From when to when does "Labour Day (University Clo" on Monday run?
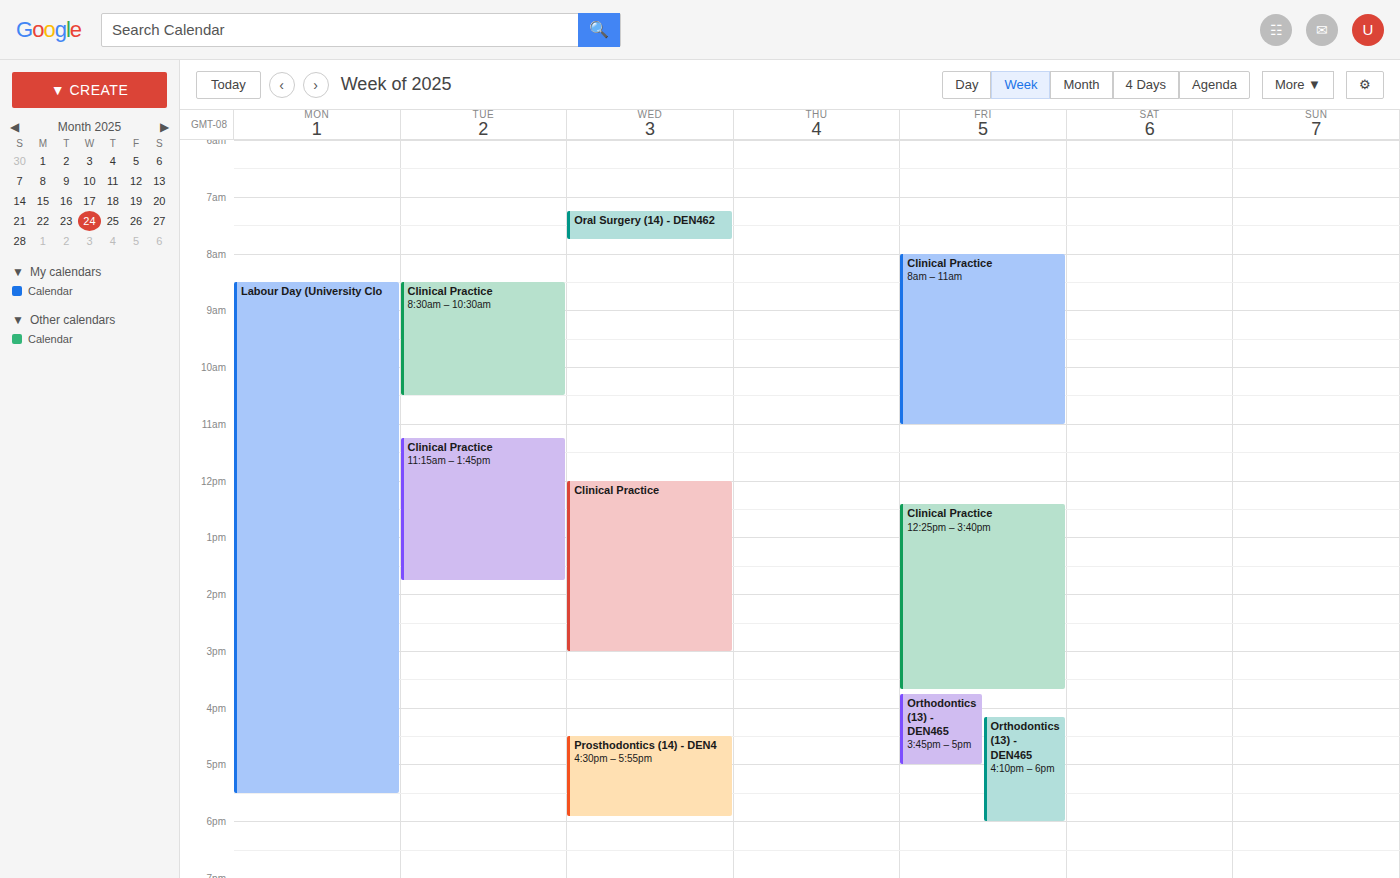
8:30 AM to 5:30 PM